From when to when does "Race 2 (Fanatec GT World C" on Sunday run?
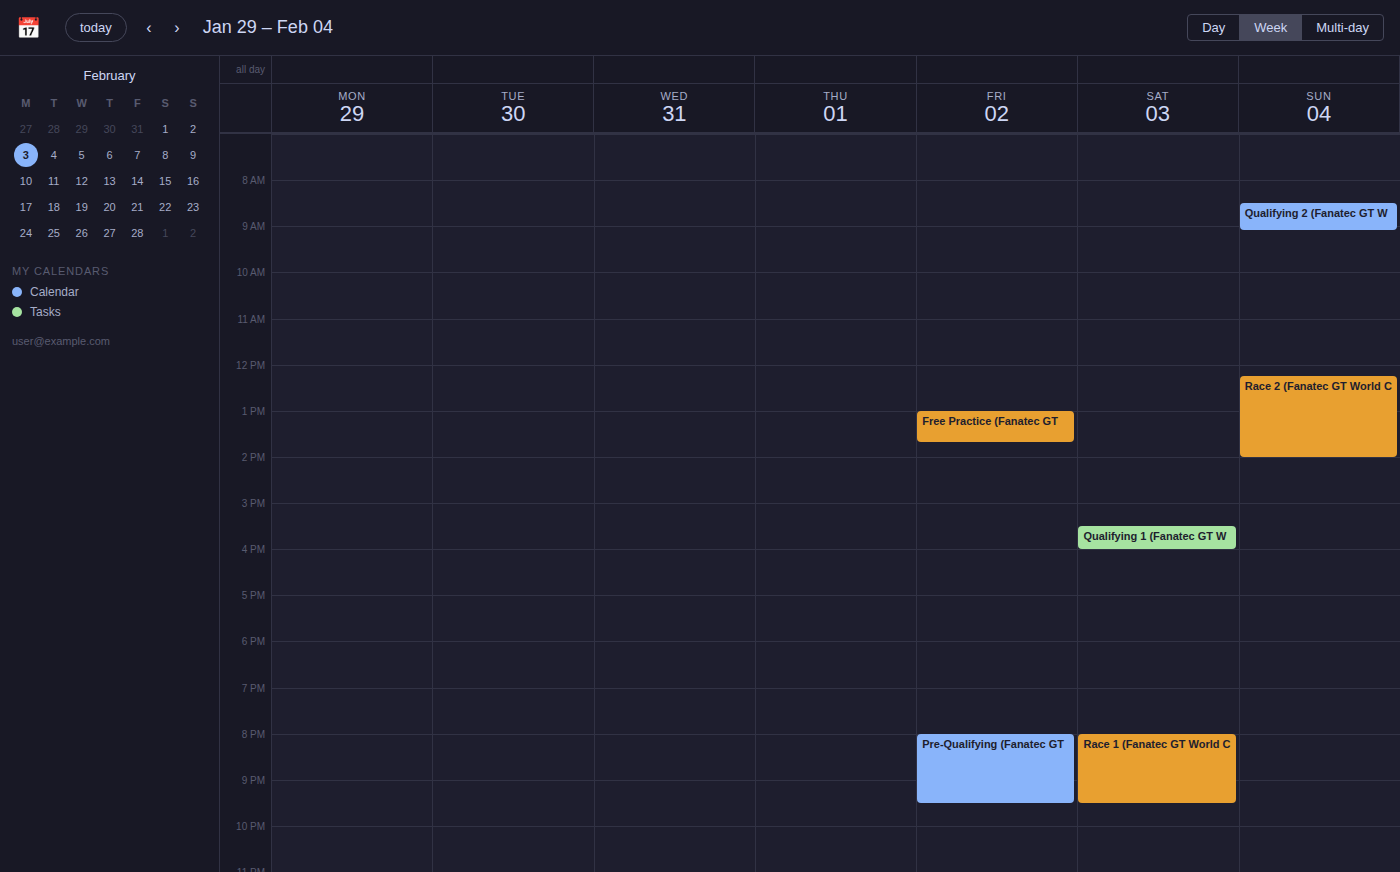
12:15 to 14:00